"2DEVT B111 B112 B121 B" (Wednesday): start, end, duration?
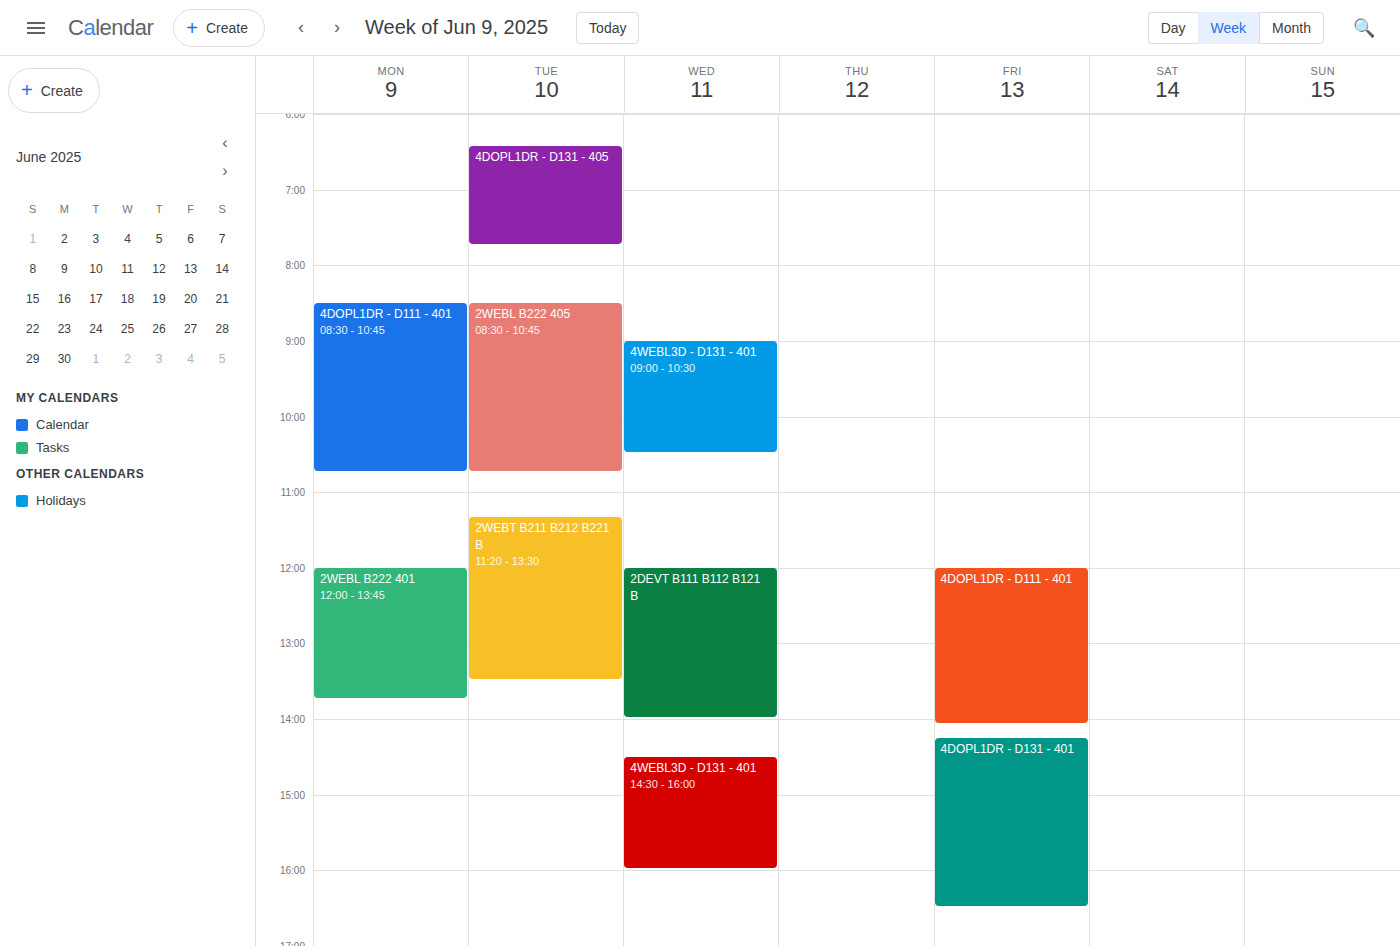
12:00 PM to 2:00 PM, 2 hours